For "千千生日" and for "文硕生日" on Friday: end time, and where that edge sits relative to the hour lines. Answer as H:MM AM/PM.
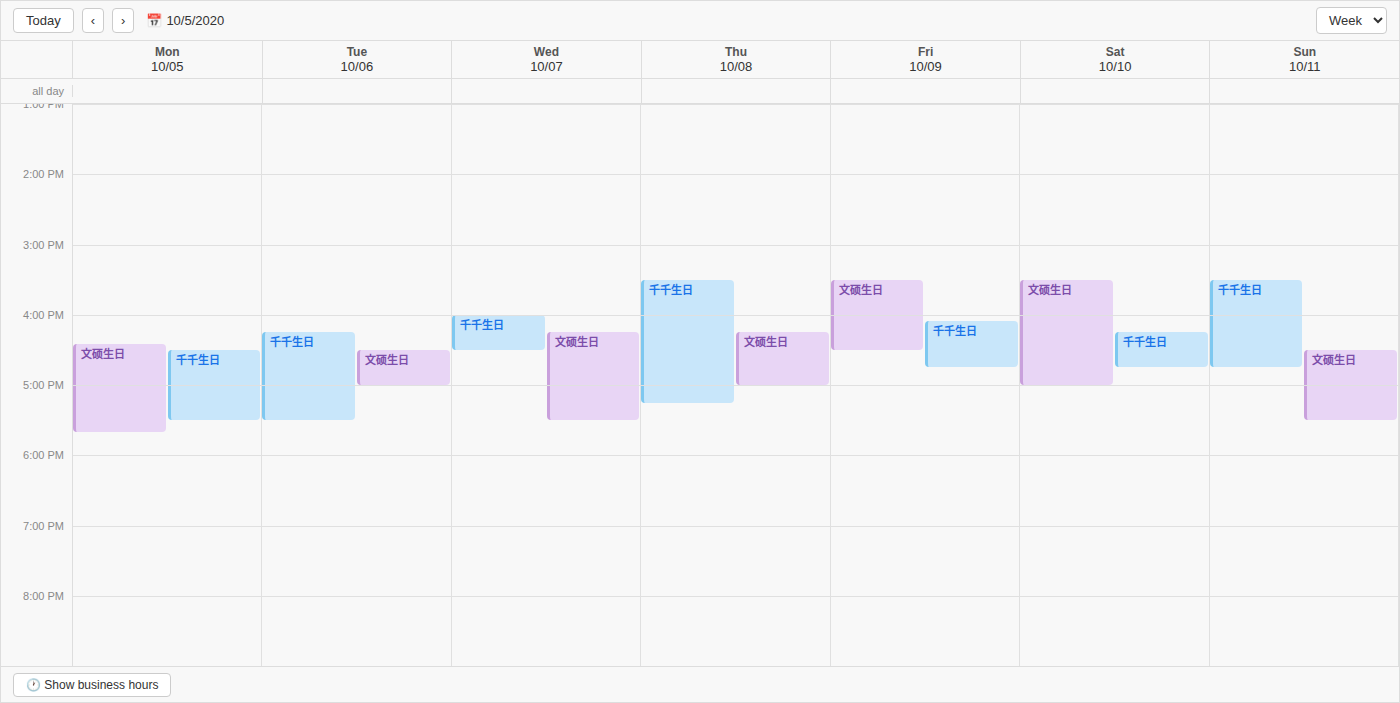
"千千生日": 4:45 PM, neither: three quarters of the way from the 4 PM line to the 5 PM line. "文硕生日": 4:30 PM, halfway between the 4 PM and 5 PM lines.